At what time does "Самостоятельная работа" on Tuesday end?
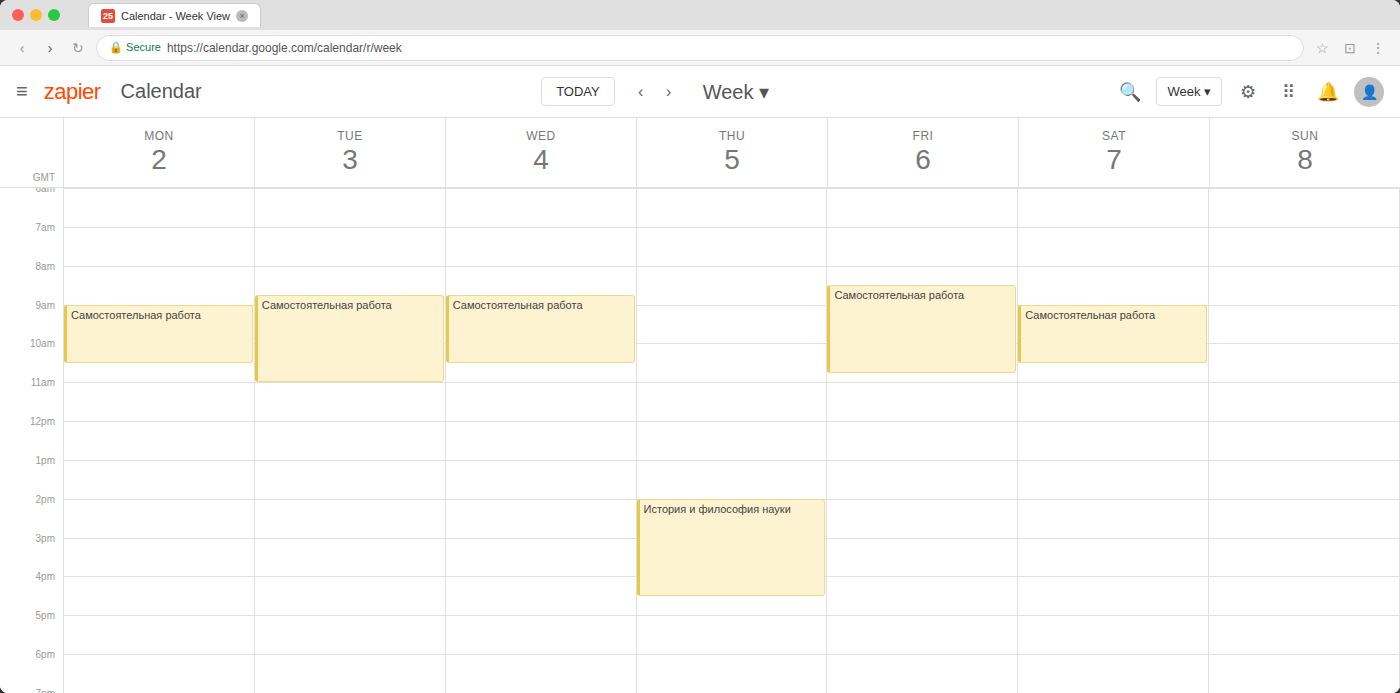
11:00 AM